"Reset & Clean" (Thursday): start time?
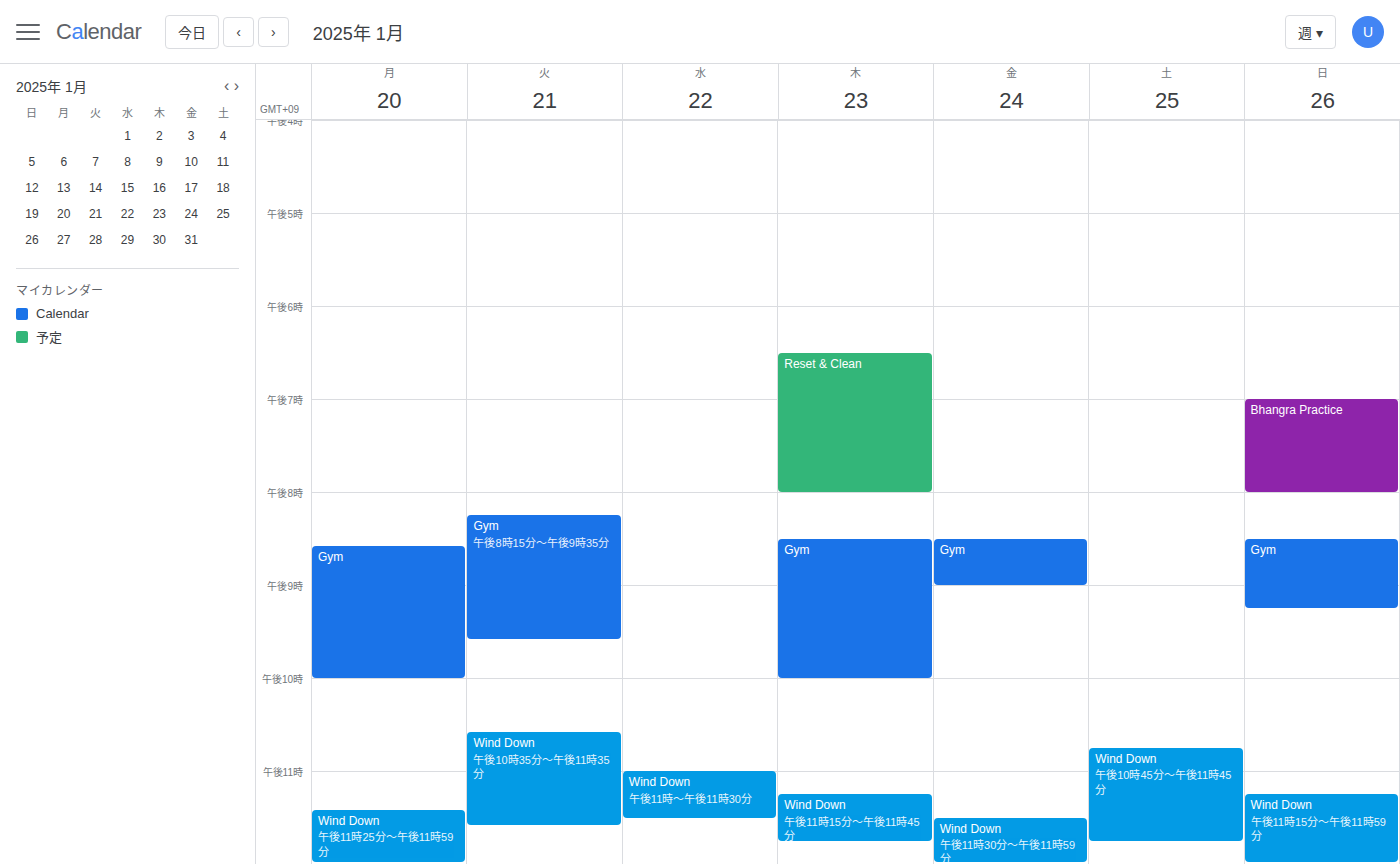
6:30 PM